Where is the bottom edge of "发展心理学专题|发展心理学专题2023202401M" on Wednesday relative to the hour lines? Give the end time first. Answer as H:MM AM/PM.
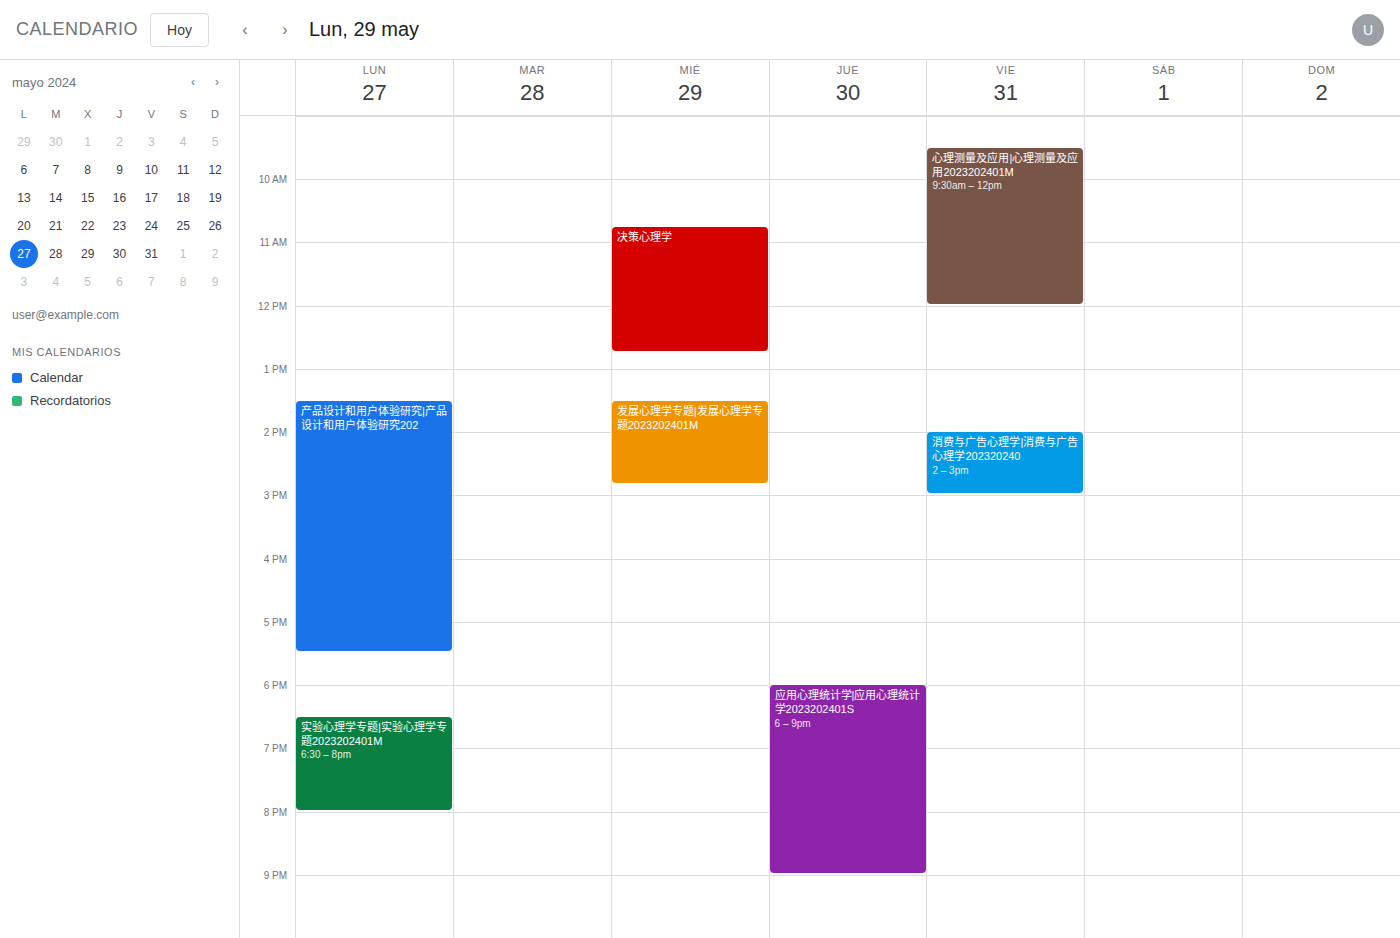
2:50 PM -- neither: 50 minutes below the 2 PM line and 10 minutes above the 3 PM line.